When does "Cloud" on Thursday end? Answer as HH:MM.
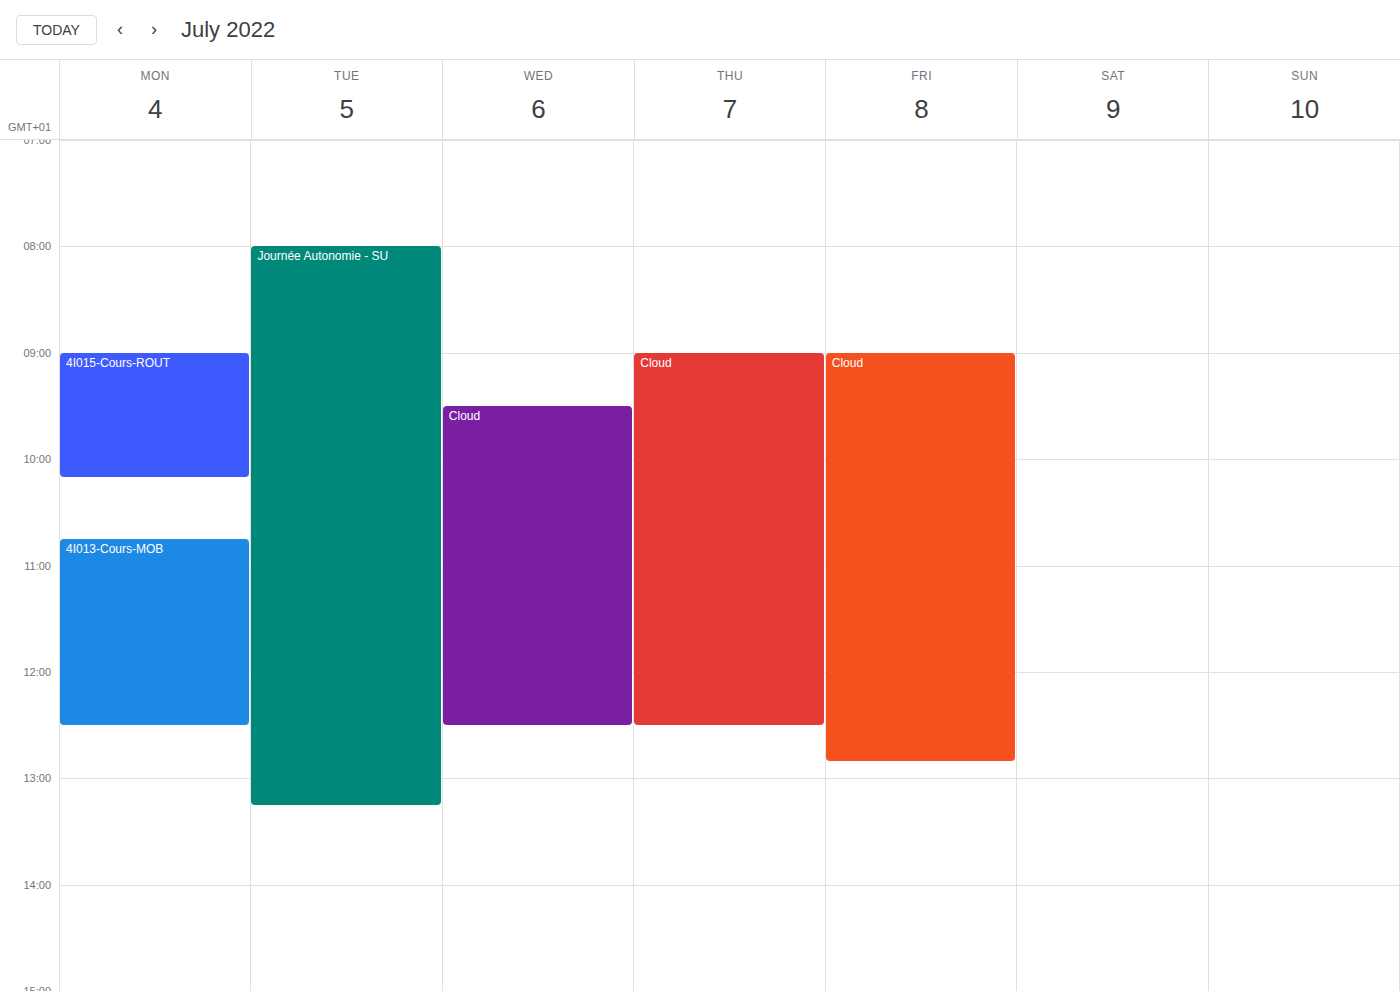
12:30